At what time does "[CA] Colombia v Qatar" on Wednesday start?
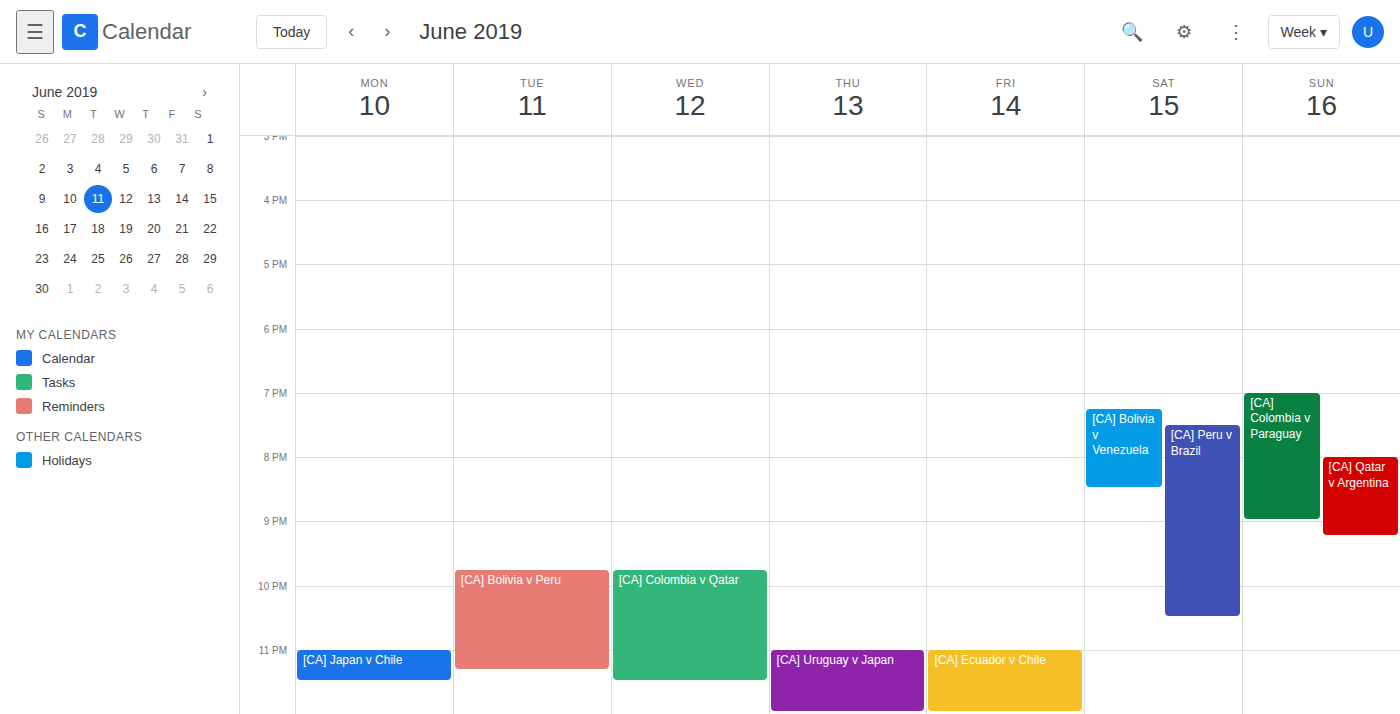
9:45 PM